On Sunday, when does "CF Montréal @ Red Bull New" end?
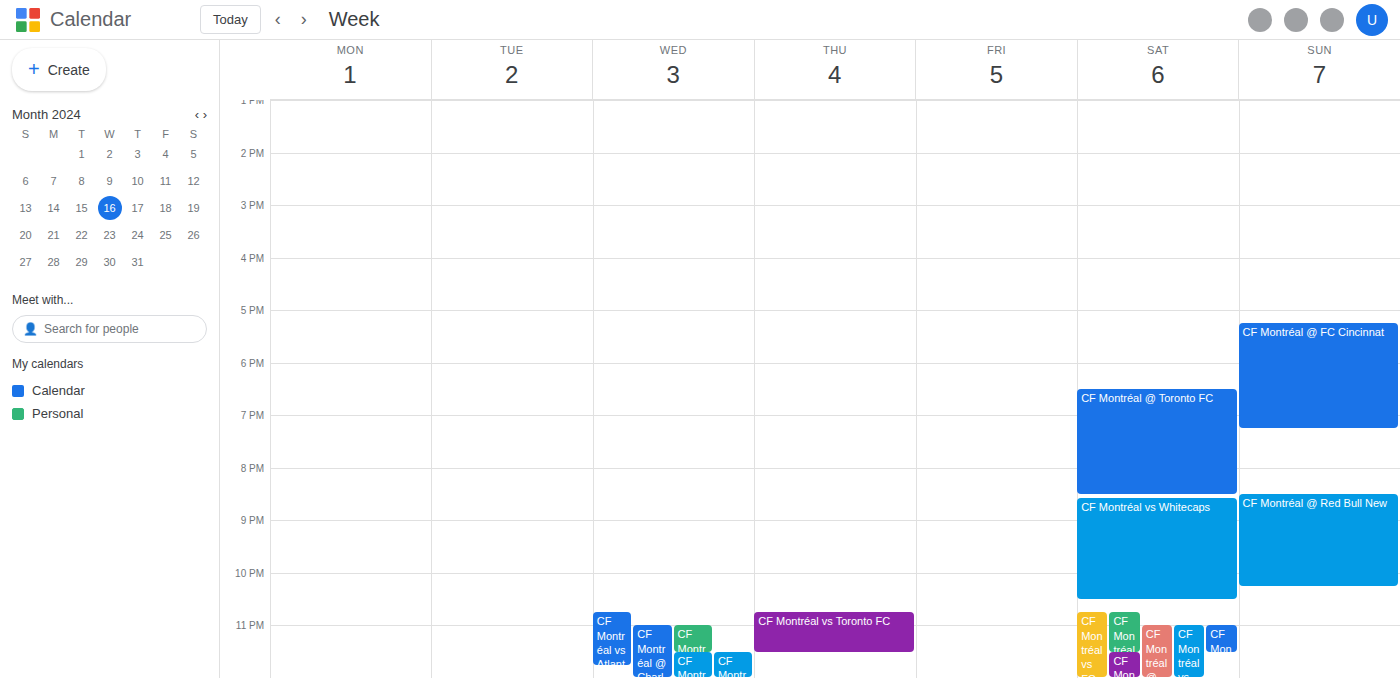
10:15 PM